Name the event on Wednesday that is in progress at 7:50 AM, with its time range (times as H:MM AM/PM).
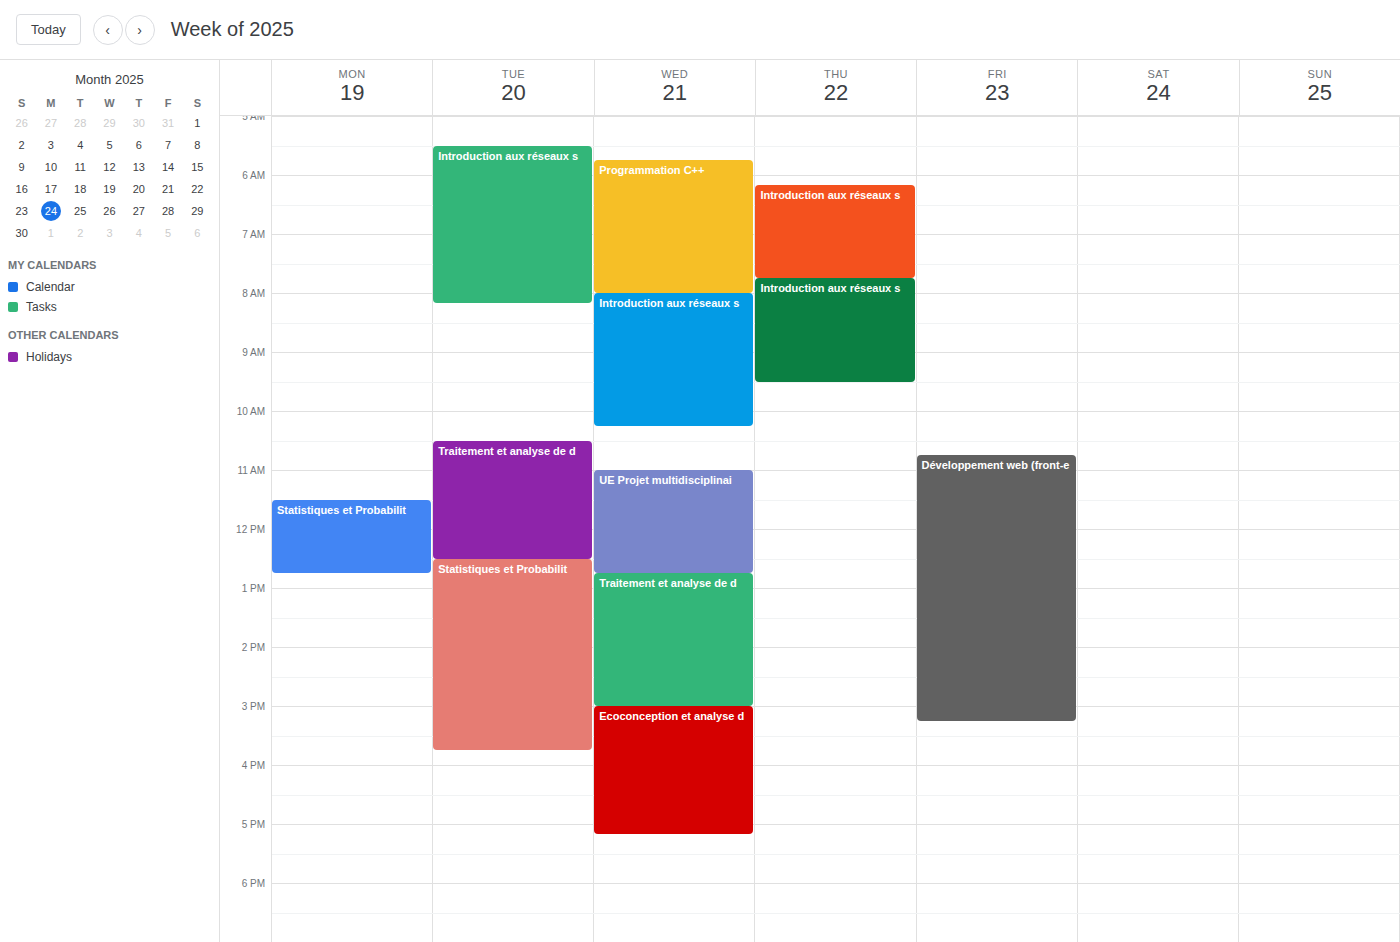
"Programmation C++", 5:45 AM to 8:00 AM